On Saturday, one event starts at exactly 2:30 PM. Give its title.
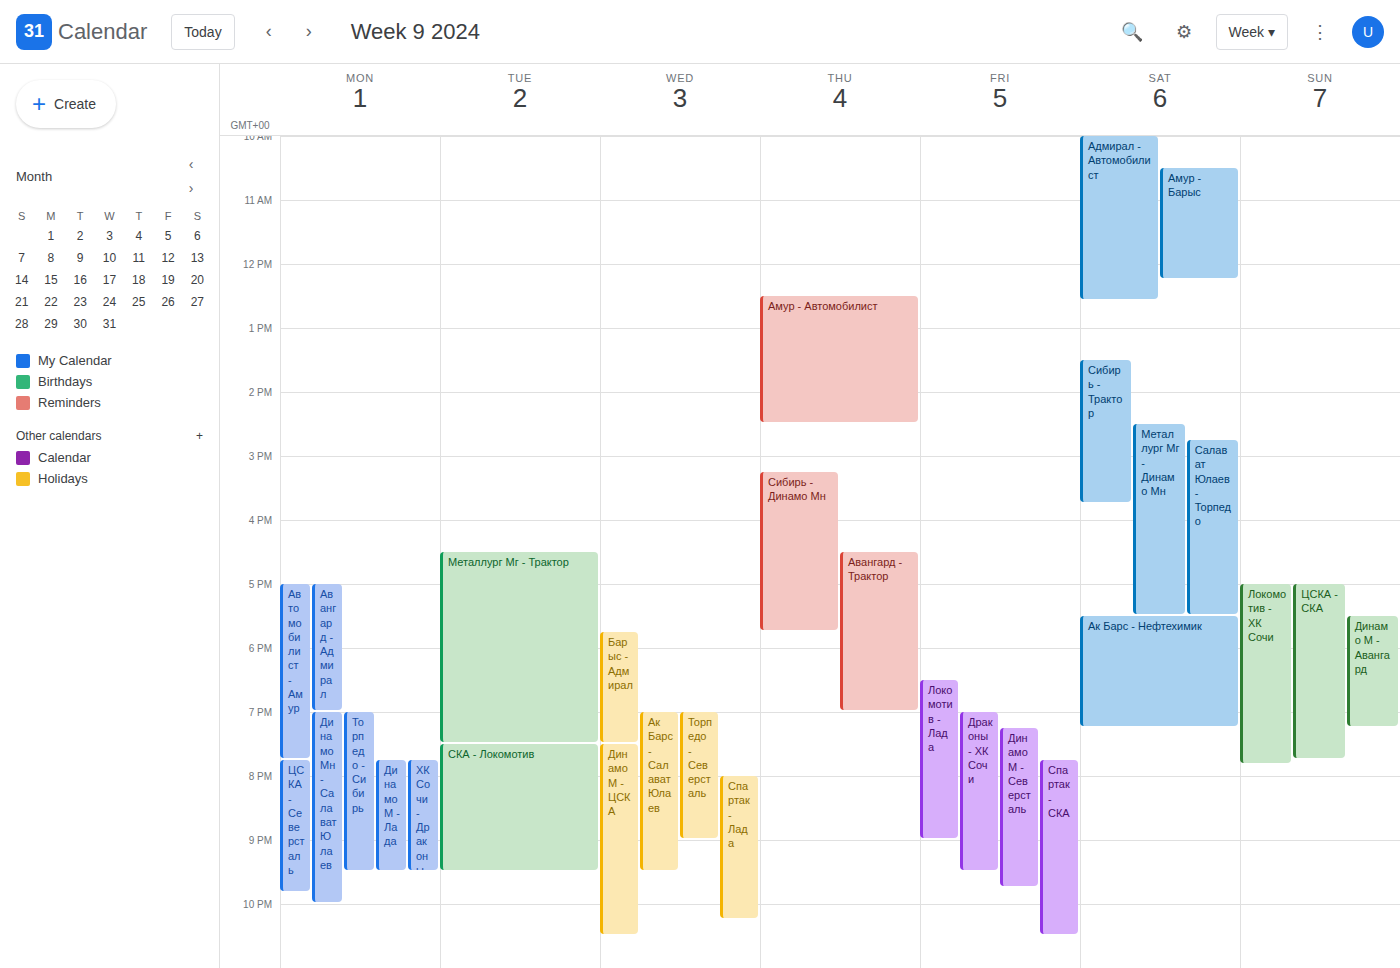
"Металлург Мг - Динамо Мн"